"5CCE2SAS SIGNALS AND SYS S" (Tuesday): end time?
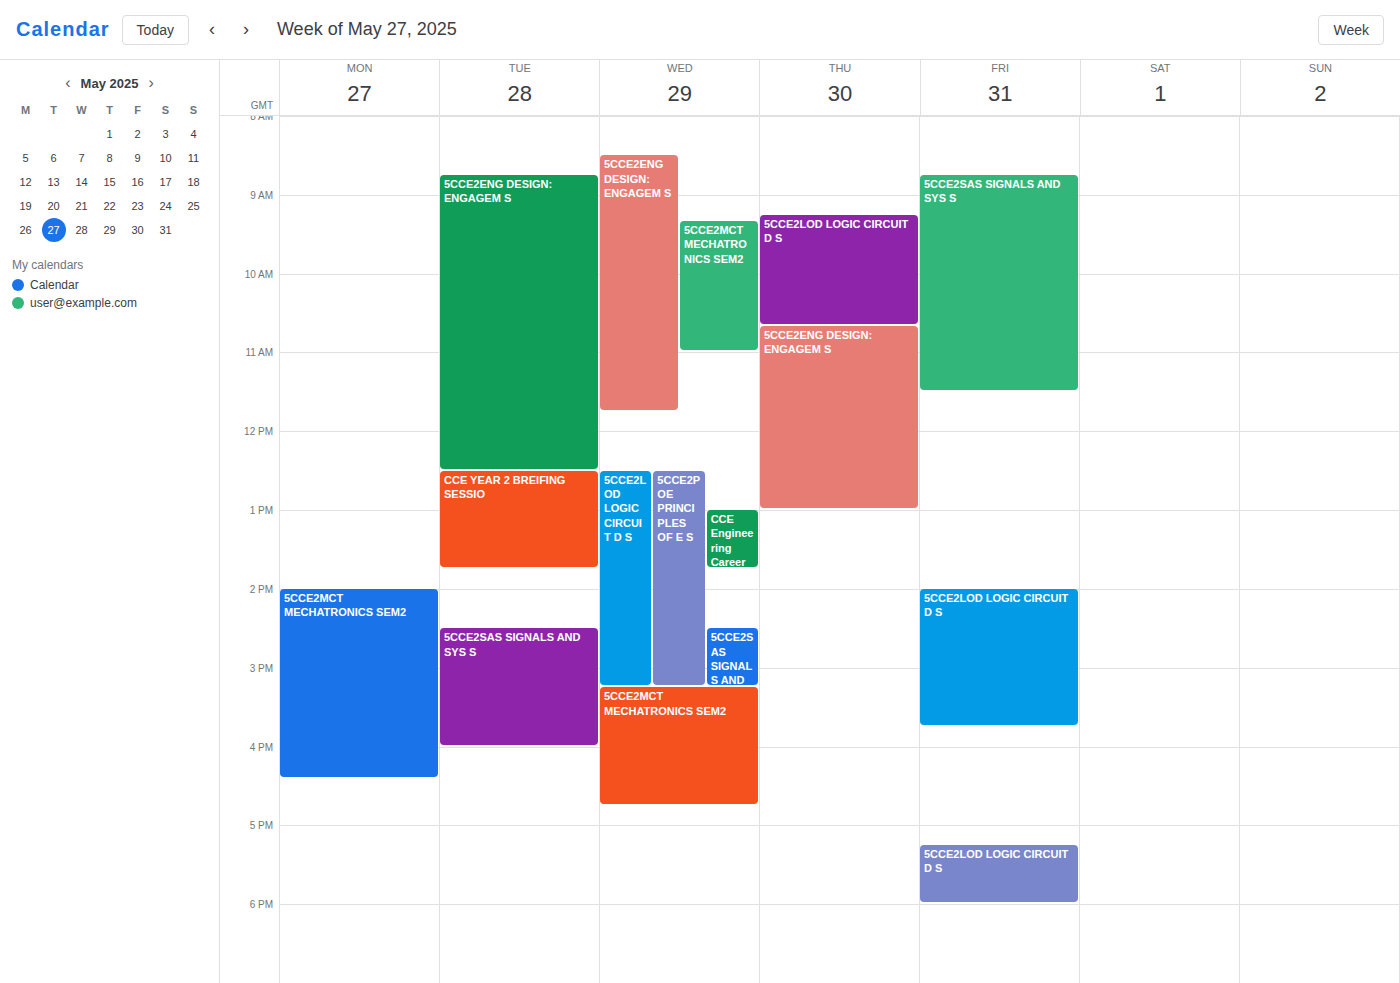
4:00 PM